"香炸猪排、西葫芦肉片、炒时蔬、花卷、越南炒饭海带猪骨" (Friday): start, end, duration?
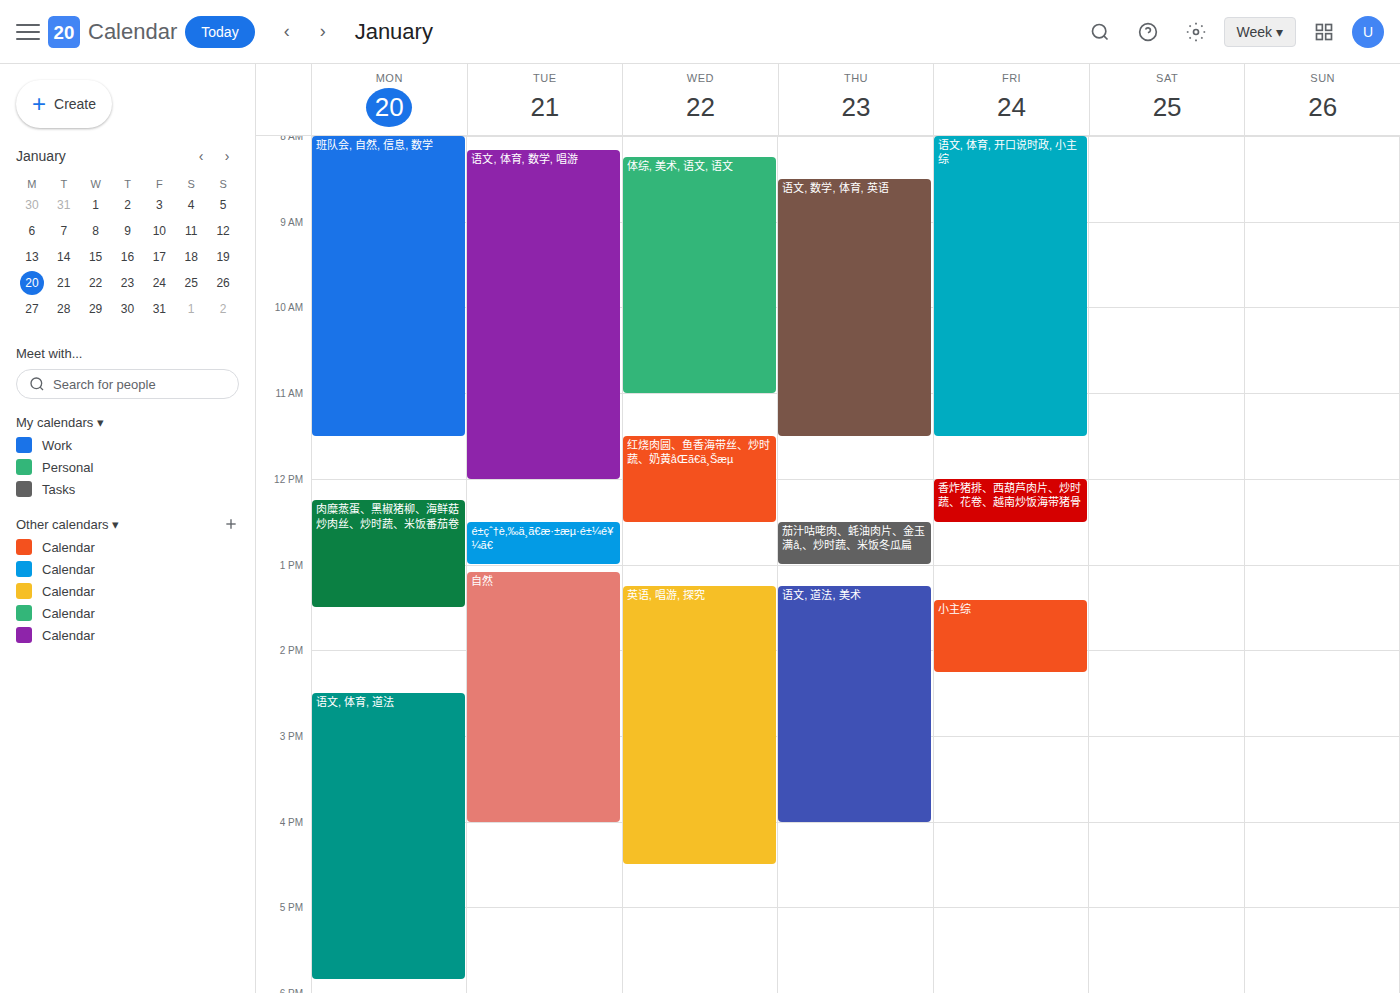
12:00 PM to 12:30 PM, 30 minutes